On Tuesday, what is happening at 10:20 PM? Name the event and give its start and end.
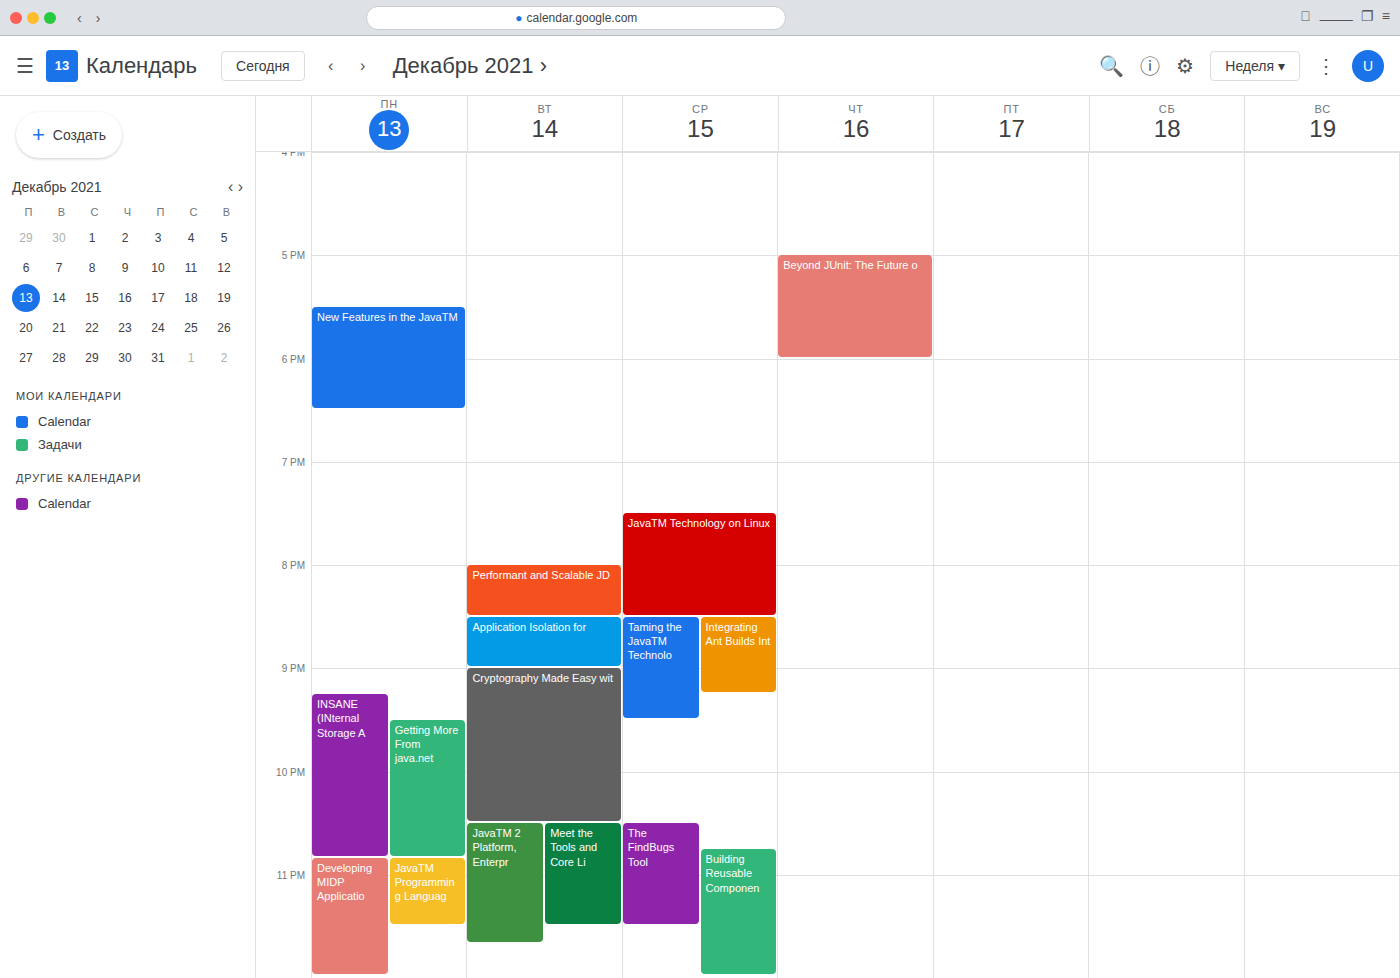
"Cryptography Made Easy wit", 9:00 PM to 10:30 PM